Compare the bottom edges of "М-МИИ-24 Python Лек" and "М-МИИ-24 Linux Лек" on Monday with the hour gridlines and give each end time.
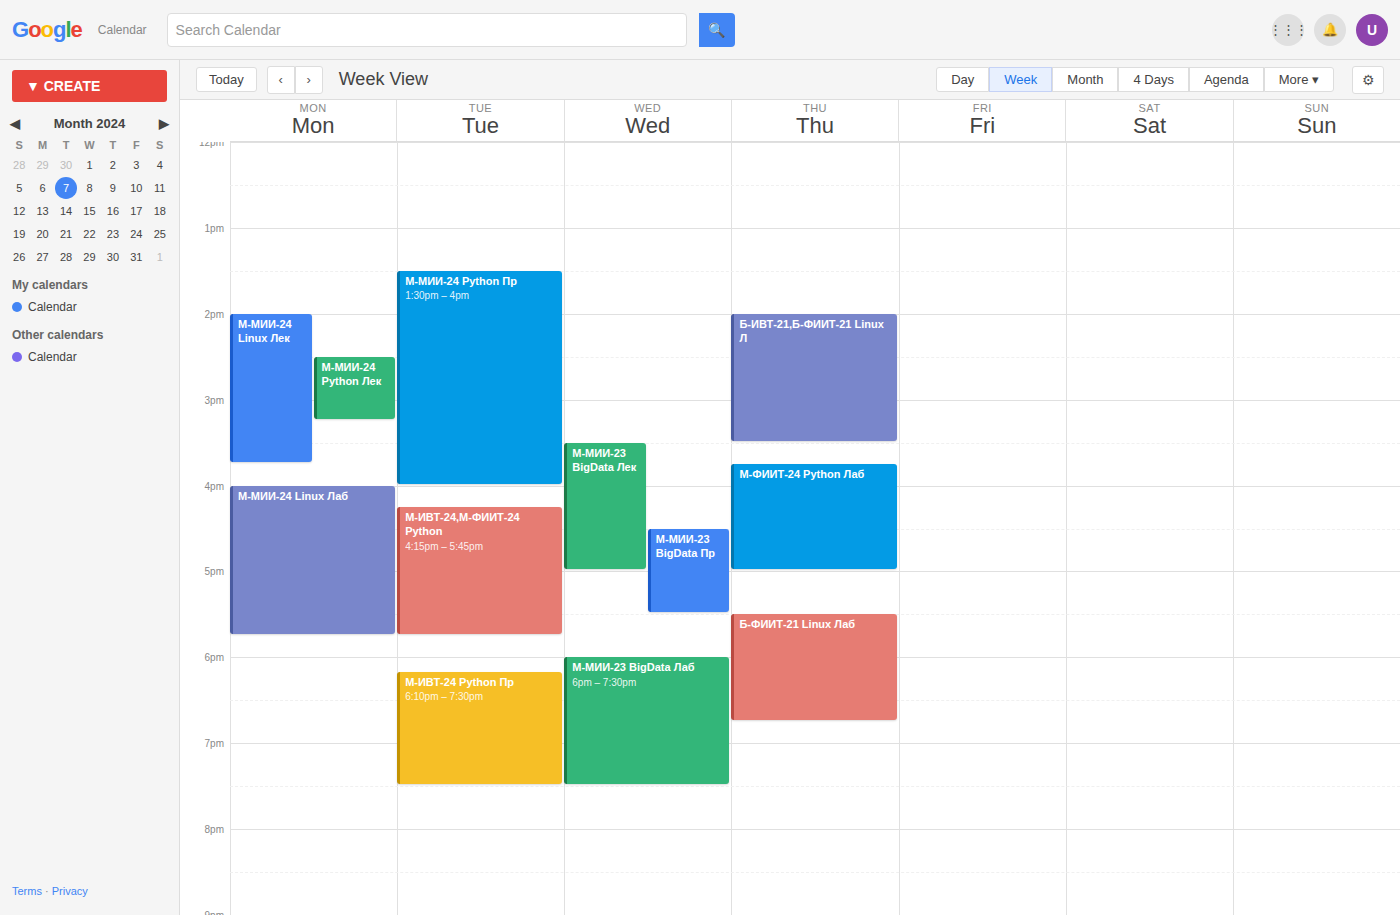
"М-МИИ-24 Python Лек": 15:15, neither: a quarter of the way from the 15:00 line to the 16:00 line. "М-МИИ-24 Linux Лек": 15:45, neither: three quarters of the way from the 15:00 line to the 16:00 line.